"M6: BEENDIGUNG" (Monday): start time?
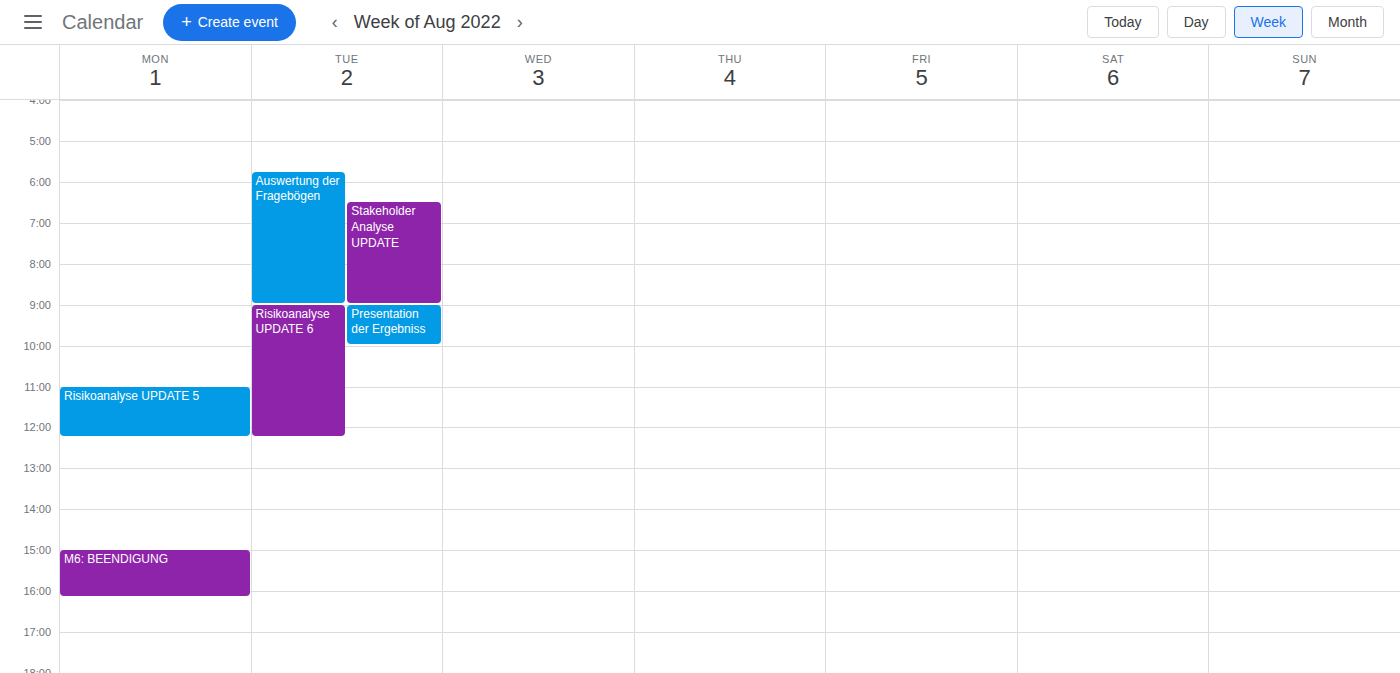
3:00 PM